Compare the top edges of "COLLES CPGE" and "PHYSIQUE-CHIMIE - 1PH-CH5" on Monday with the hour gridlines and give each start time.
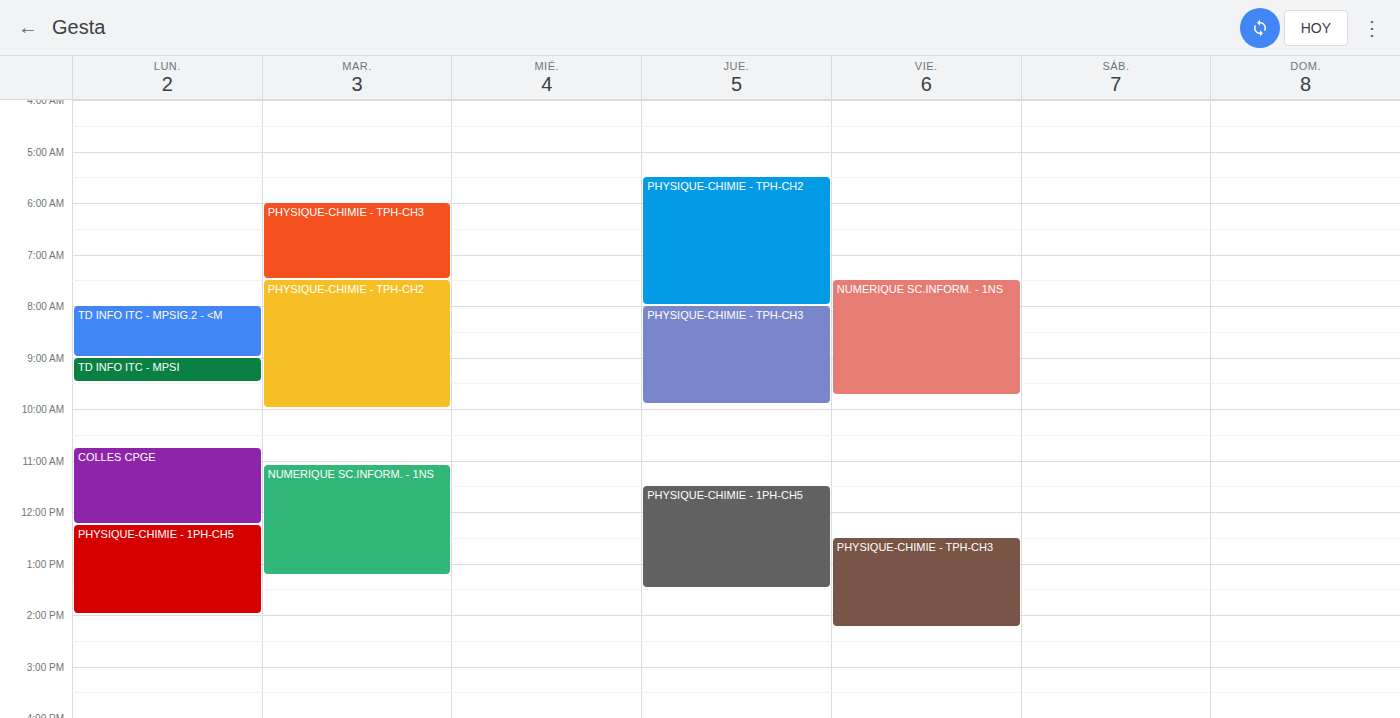
"COLLES CPGE": 10:45 AM, neither: three quarters of the way from the 10 AM line to the 11 AM line. "PHYSIQUE-CHIMIE - 1PH-CH5": 12:15 PM, neither: a quarter of the way from the 12 PM line to the 1 PM line.